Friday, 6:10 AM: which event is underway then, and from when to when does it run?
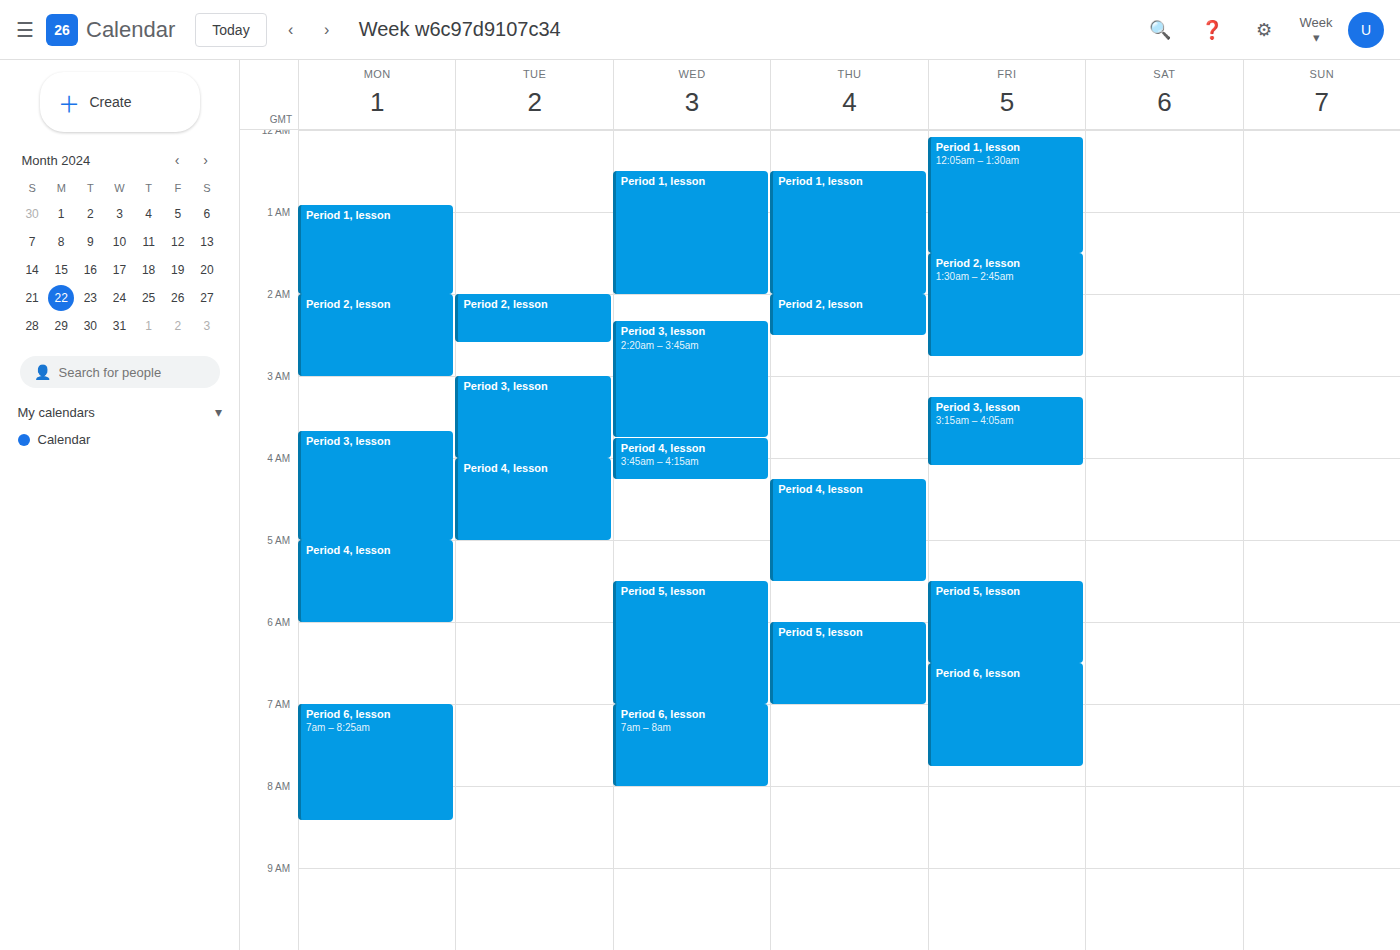
"Period 5, lesson", 5:30 AM to 6:30 AM